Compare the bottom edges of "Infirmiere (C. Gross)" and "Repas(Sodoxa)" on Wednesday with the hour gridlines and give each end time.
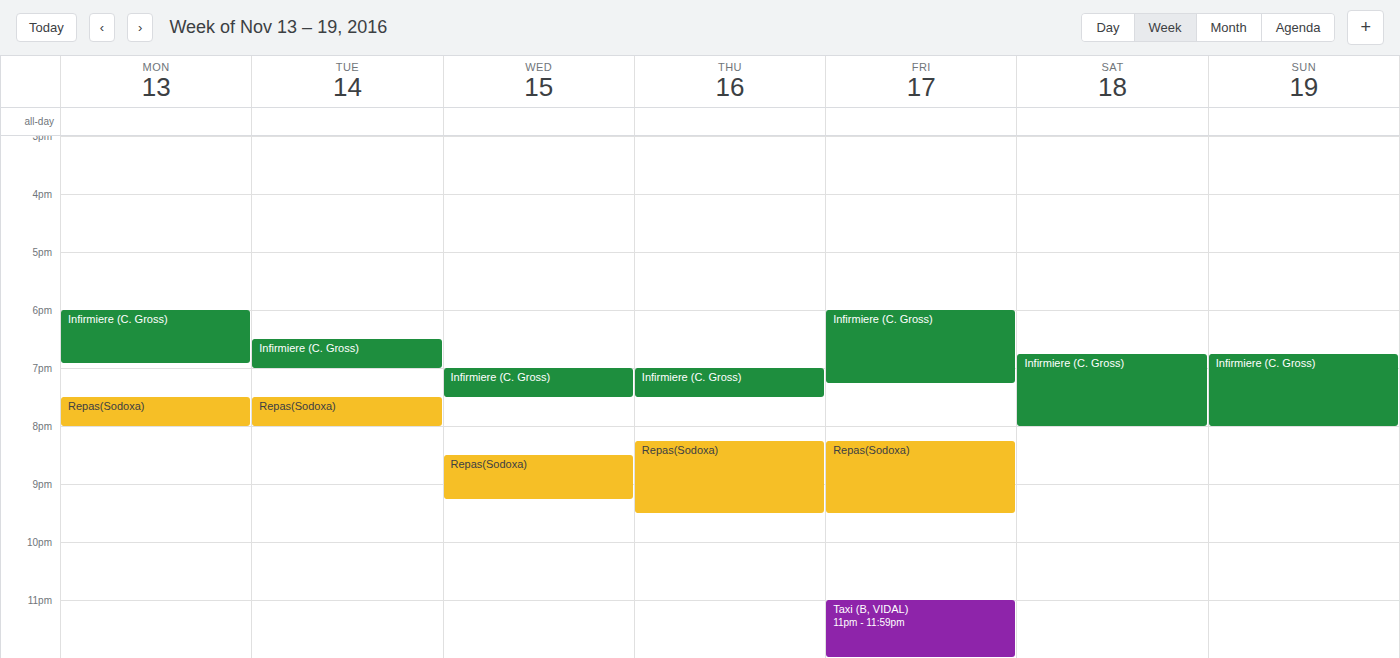
"Infirmiere (C. Gross)": 7:30 PM, halfway between the 7 PM and 8 PM lines. "Repas(Sodoxa)": 9:15 PM, neither: a quarter of the way from the 9 PM line to the 10 PM line.